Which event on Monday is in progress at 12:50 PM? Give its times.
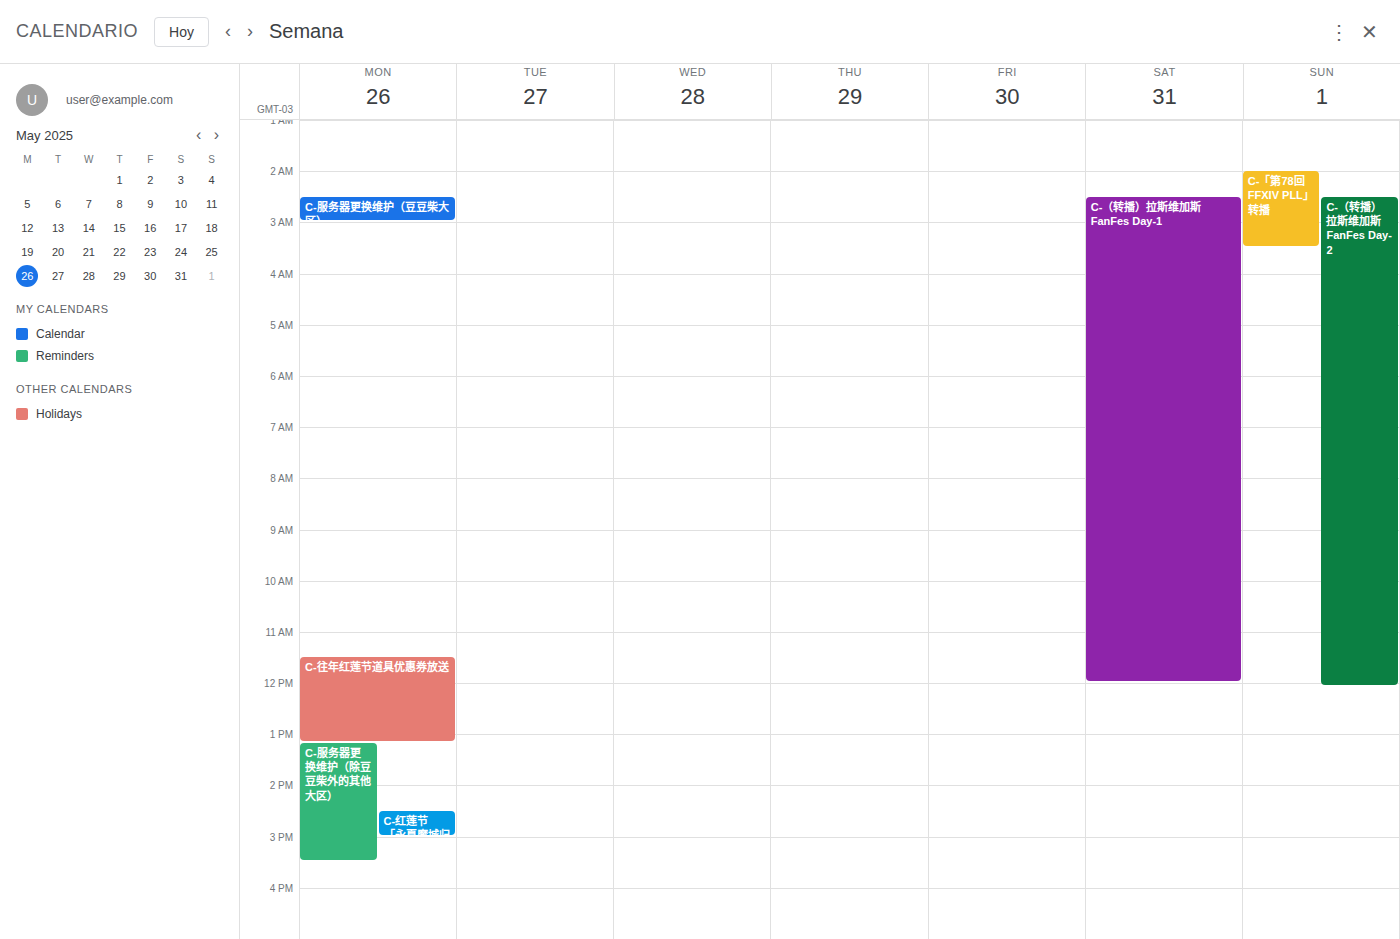
"C-往年红莲节道具优惠券放送", 11:30 AM to 1:10 PM